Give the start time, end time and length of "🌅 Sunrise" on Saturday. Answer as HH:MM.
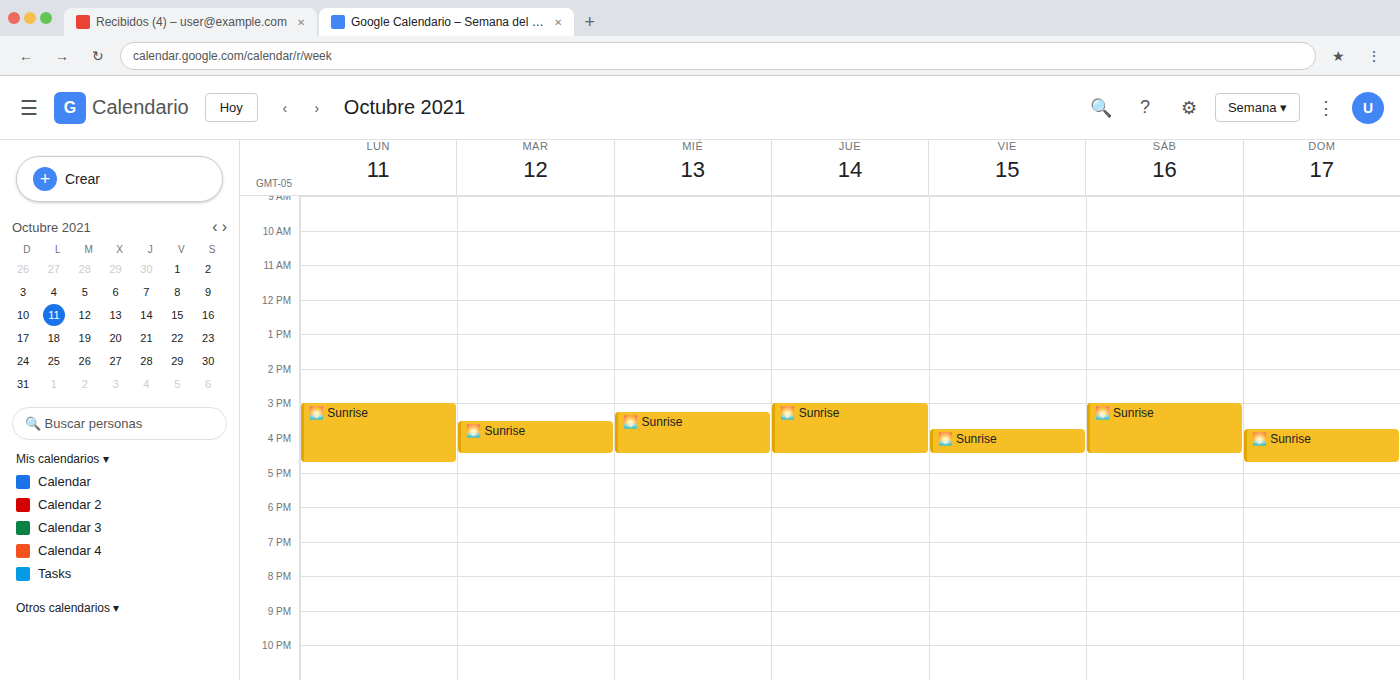
15:00 to 16:30, 1 hour 30 minutes